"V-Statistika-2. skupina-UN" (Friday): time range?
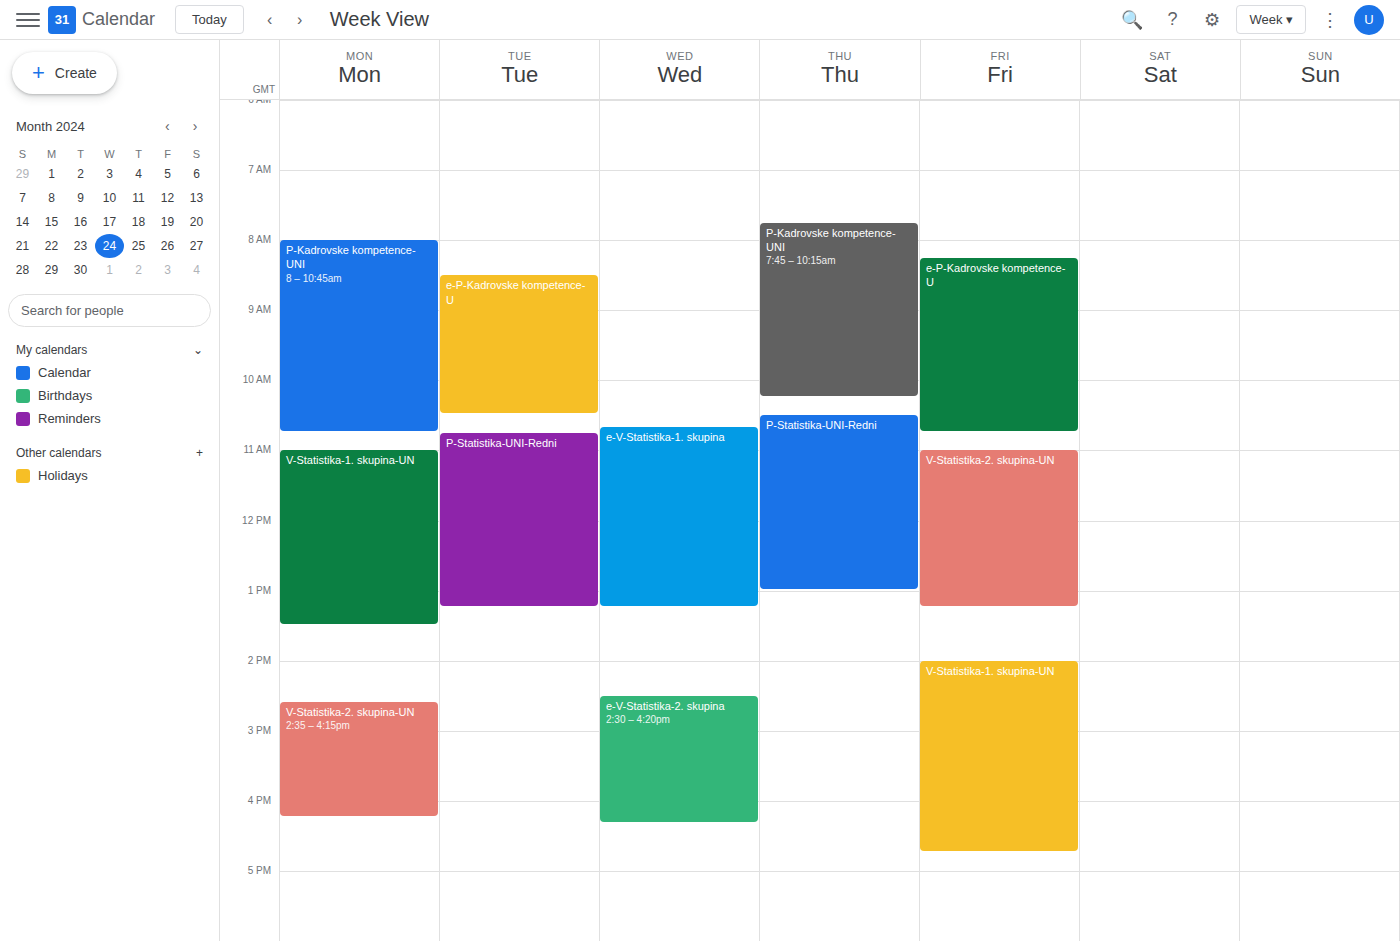
11:00 to 13:15